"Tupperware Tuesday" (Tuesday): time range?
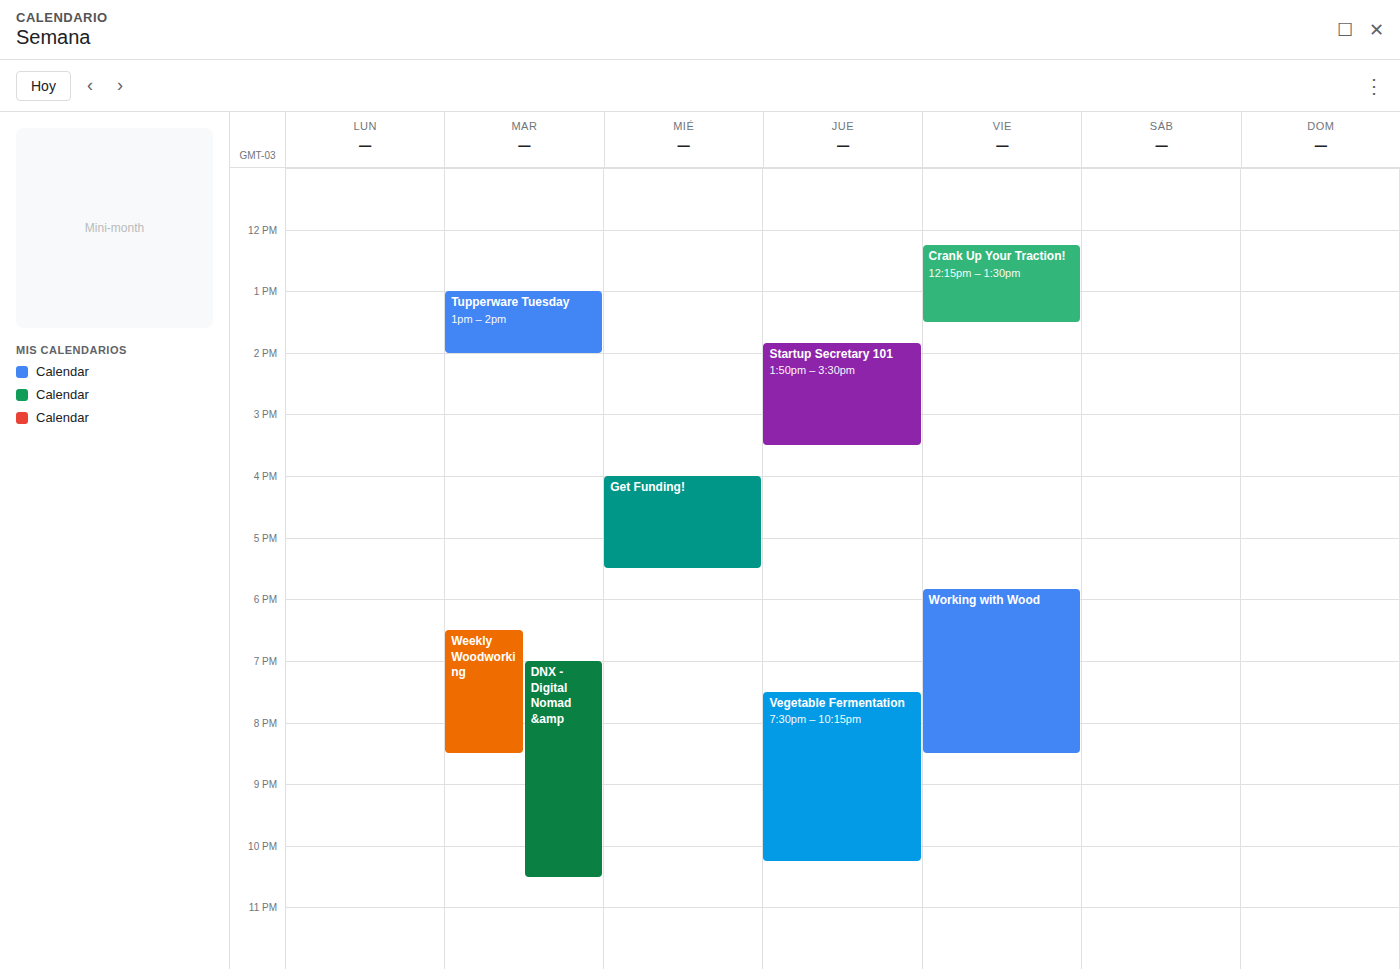
1:00 PM to 2:00 PM